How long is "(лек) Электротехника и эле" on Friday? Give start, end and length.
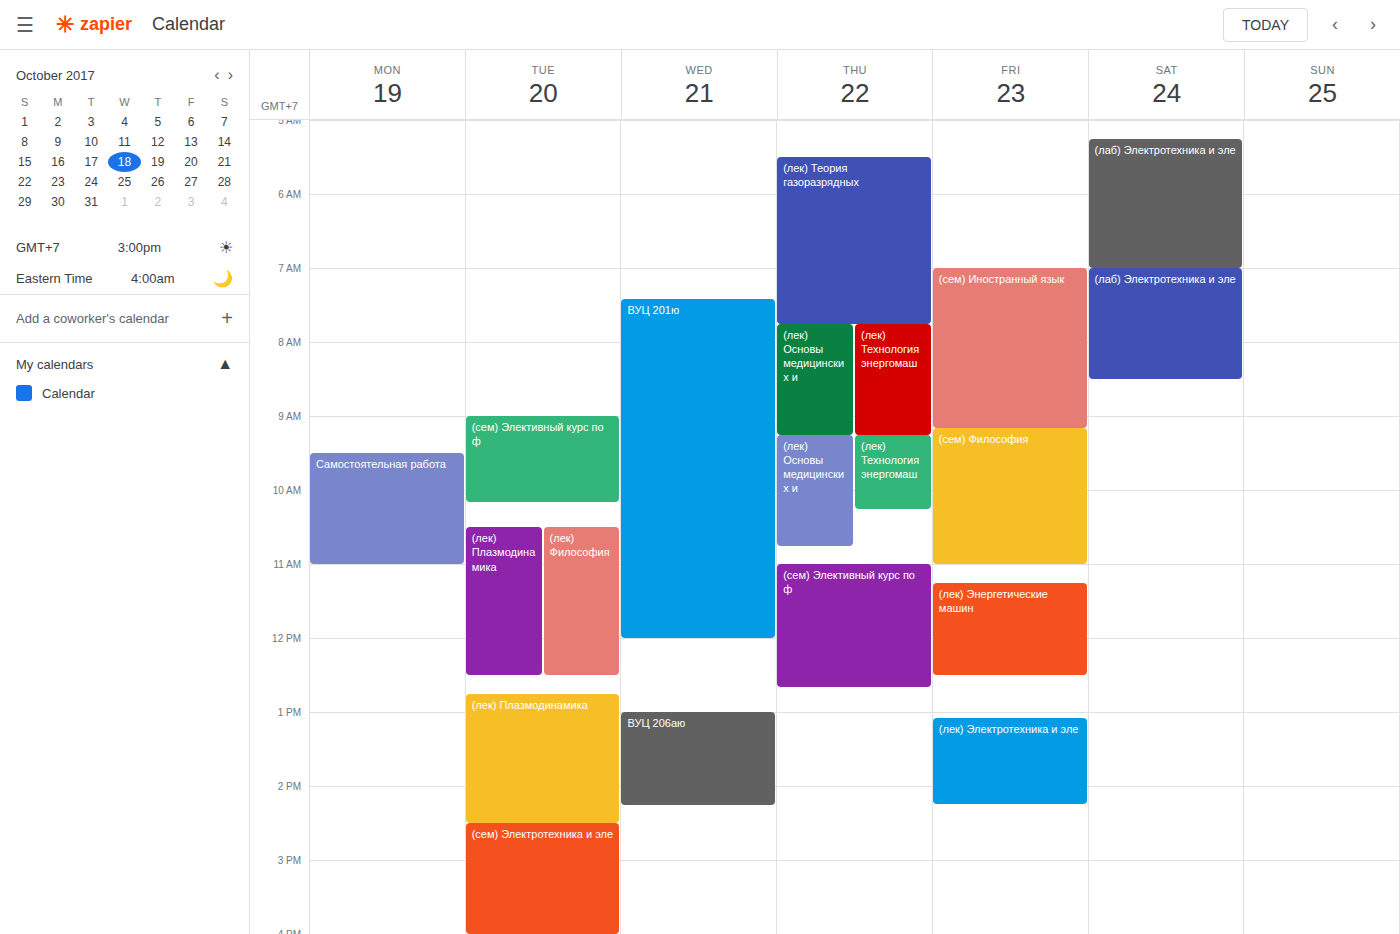
1:05 PM to 2:15 PM, 1 hour 10 minutes